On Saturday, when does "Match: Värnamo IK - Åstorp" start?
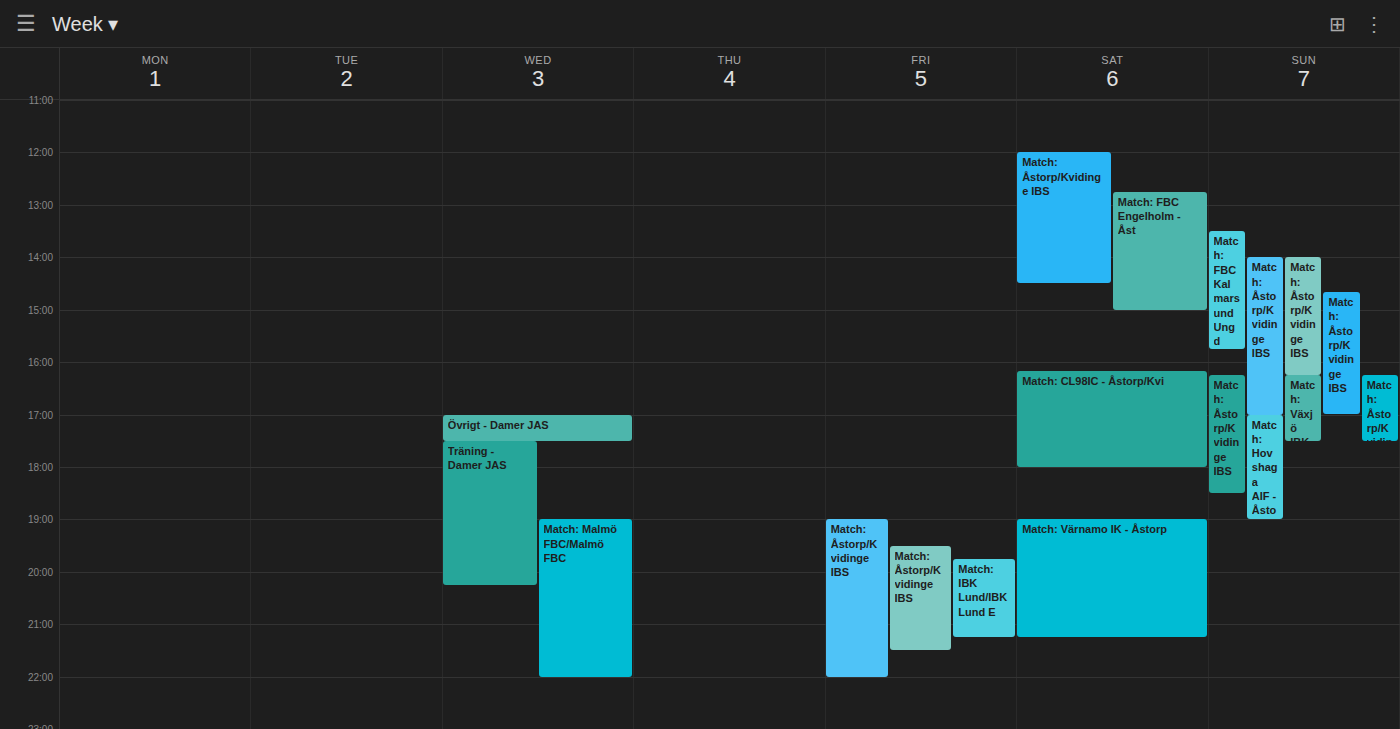
7:00 PM